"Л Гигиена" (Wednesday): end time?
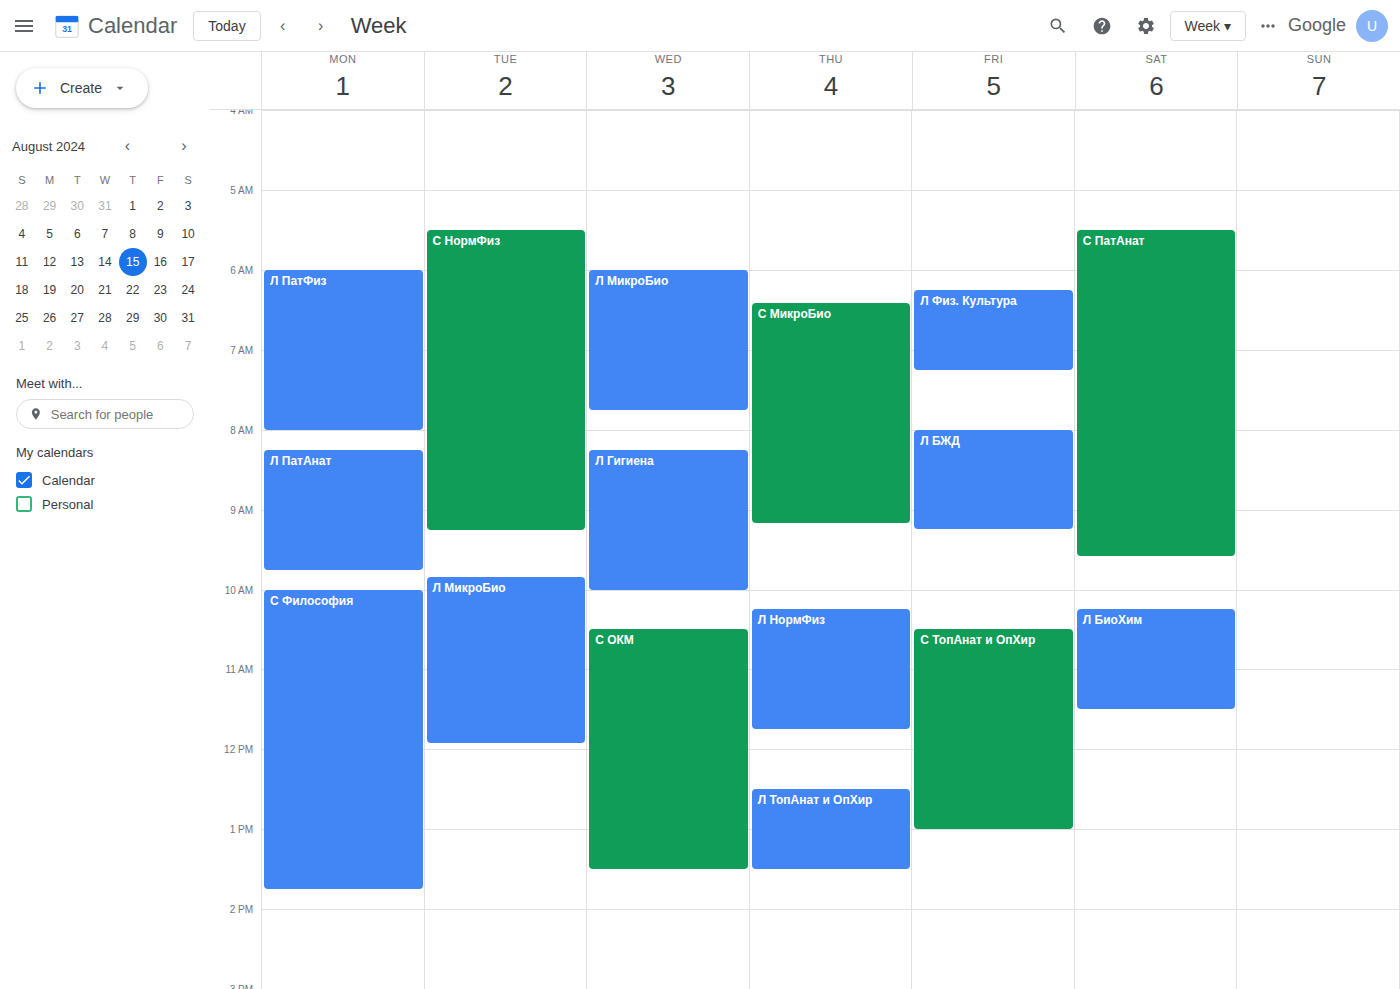
10:00 AM